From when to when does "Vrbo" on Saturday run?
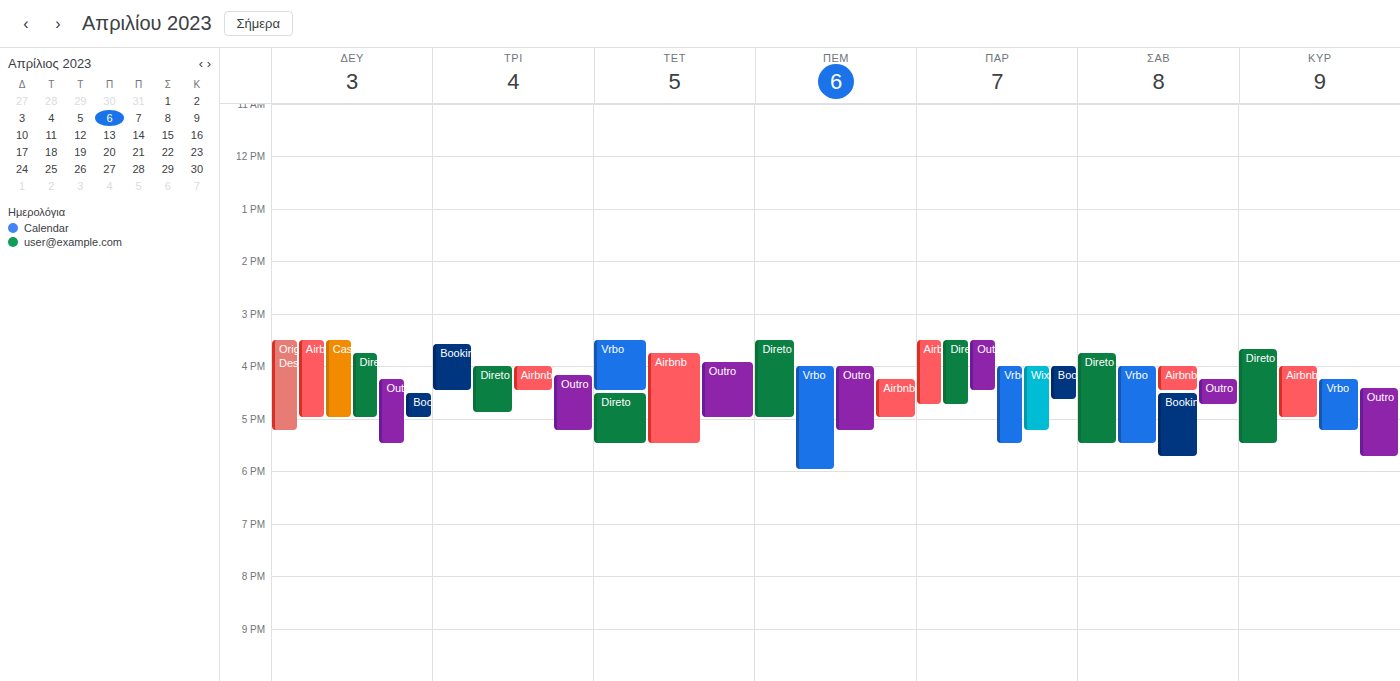
4:00 PM to 5:30 PM